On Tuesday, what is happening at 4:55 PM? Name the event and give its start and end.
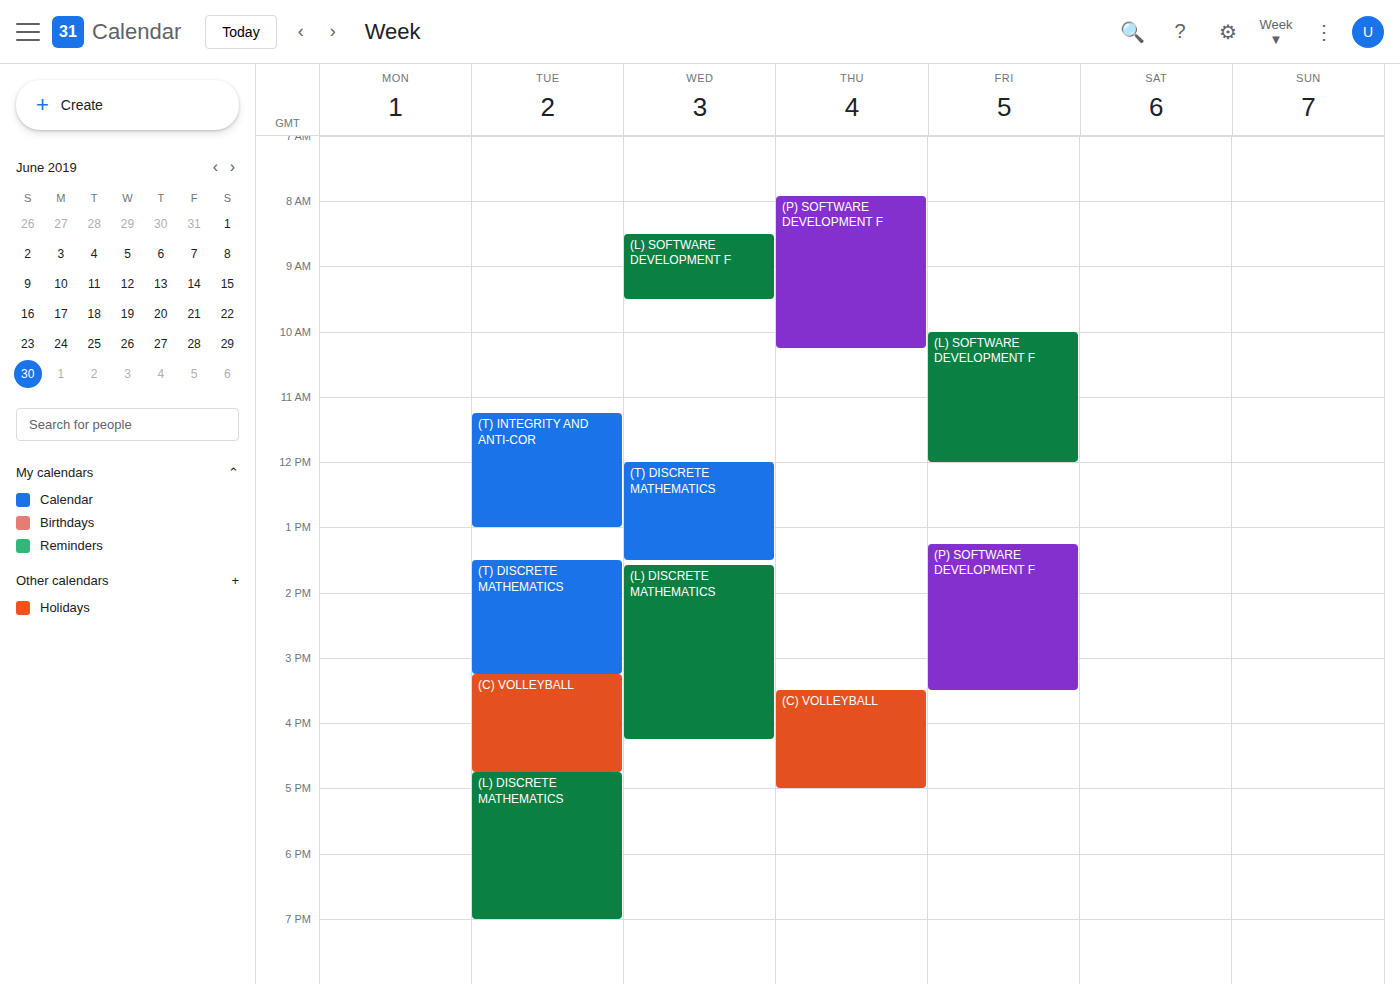
"(L) DISCRETE MATHEMATICS", 4:45 PM to 7:00 PM